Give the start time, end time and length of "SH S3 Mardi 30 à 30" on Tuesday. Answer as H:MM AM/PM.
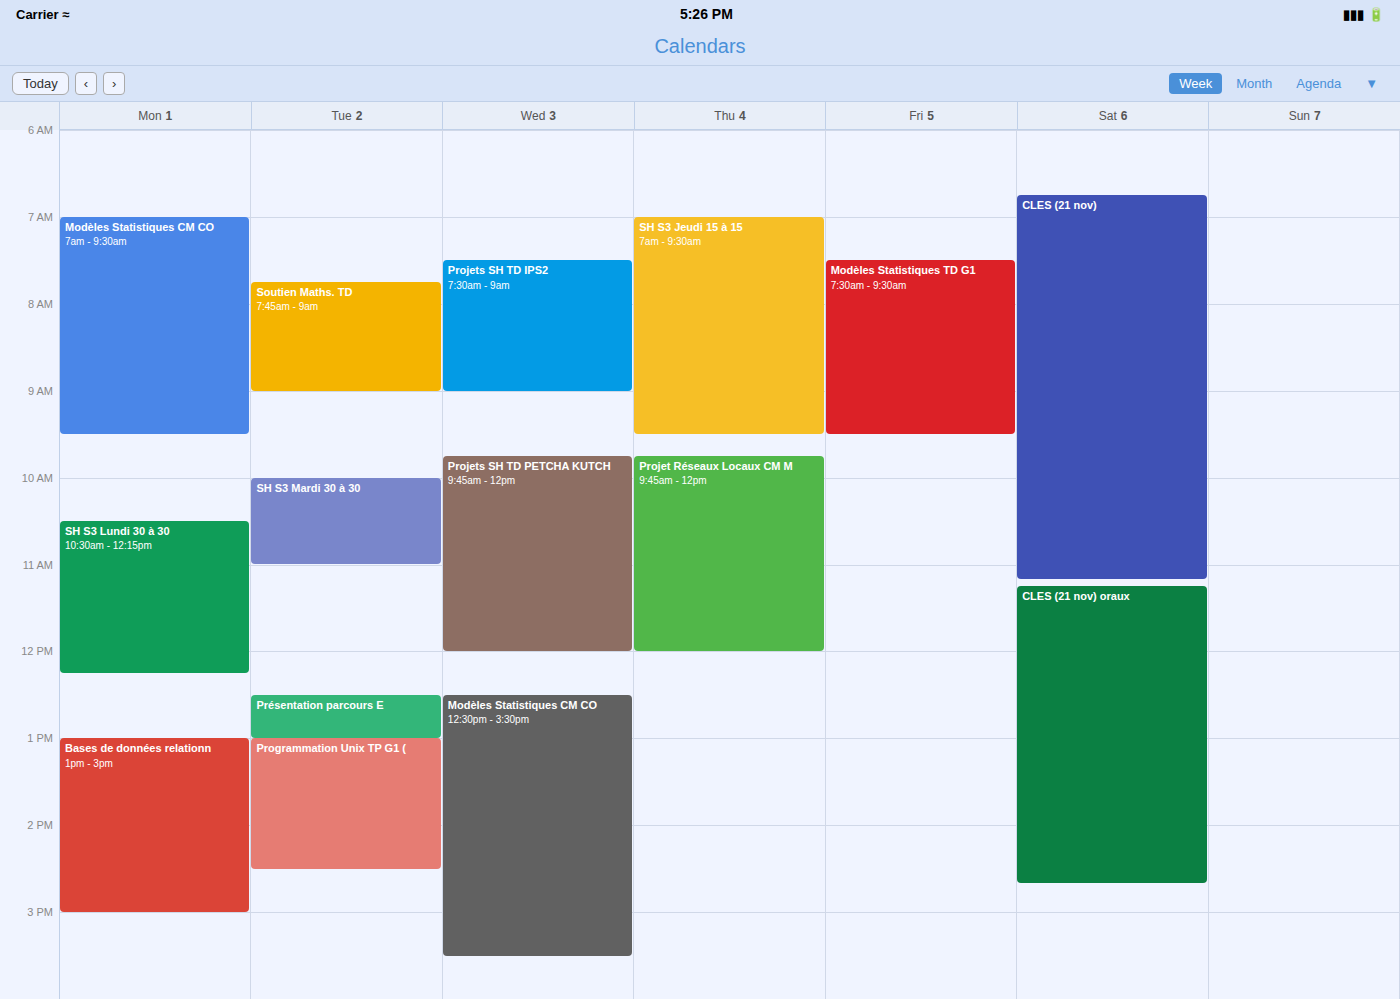
10:00 AM to 11:00 AM, 1 hour